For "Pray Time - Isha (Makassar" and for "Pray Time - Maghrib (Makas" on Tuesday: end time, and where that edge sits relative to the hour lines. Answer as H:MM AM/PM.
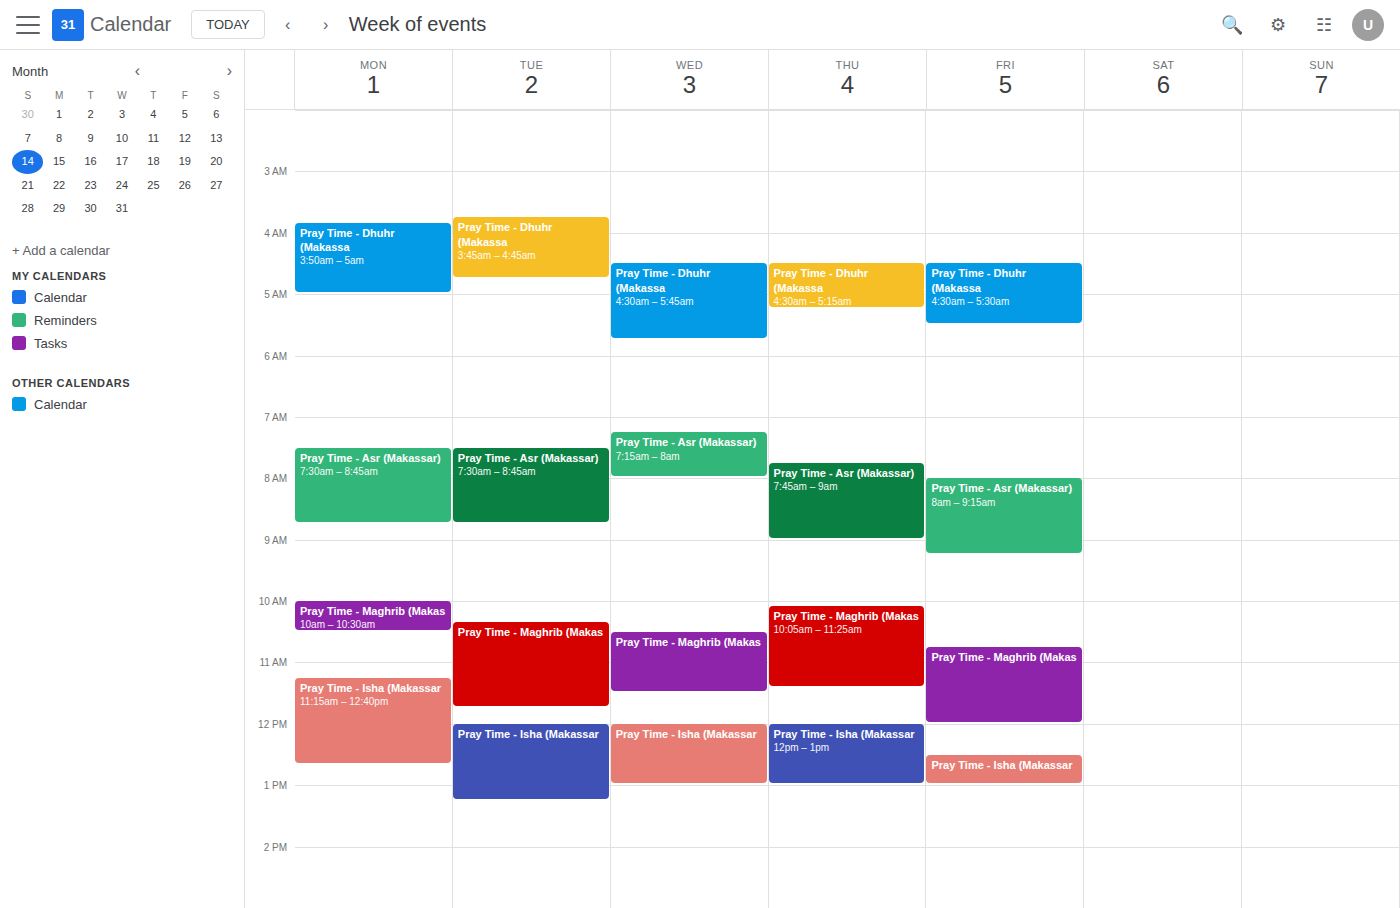
"Pray Time - Isha (Makassar": 1:15 PM, neither: a quarter of the way from the 1 PM line to the 2 PM line. "Pray Time - Maghrib (Makas": 11:45 AM, neither: three quarters of the way from the 11 AM line to the 12 PM line.